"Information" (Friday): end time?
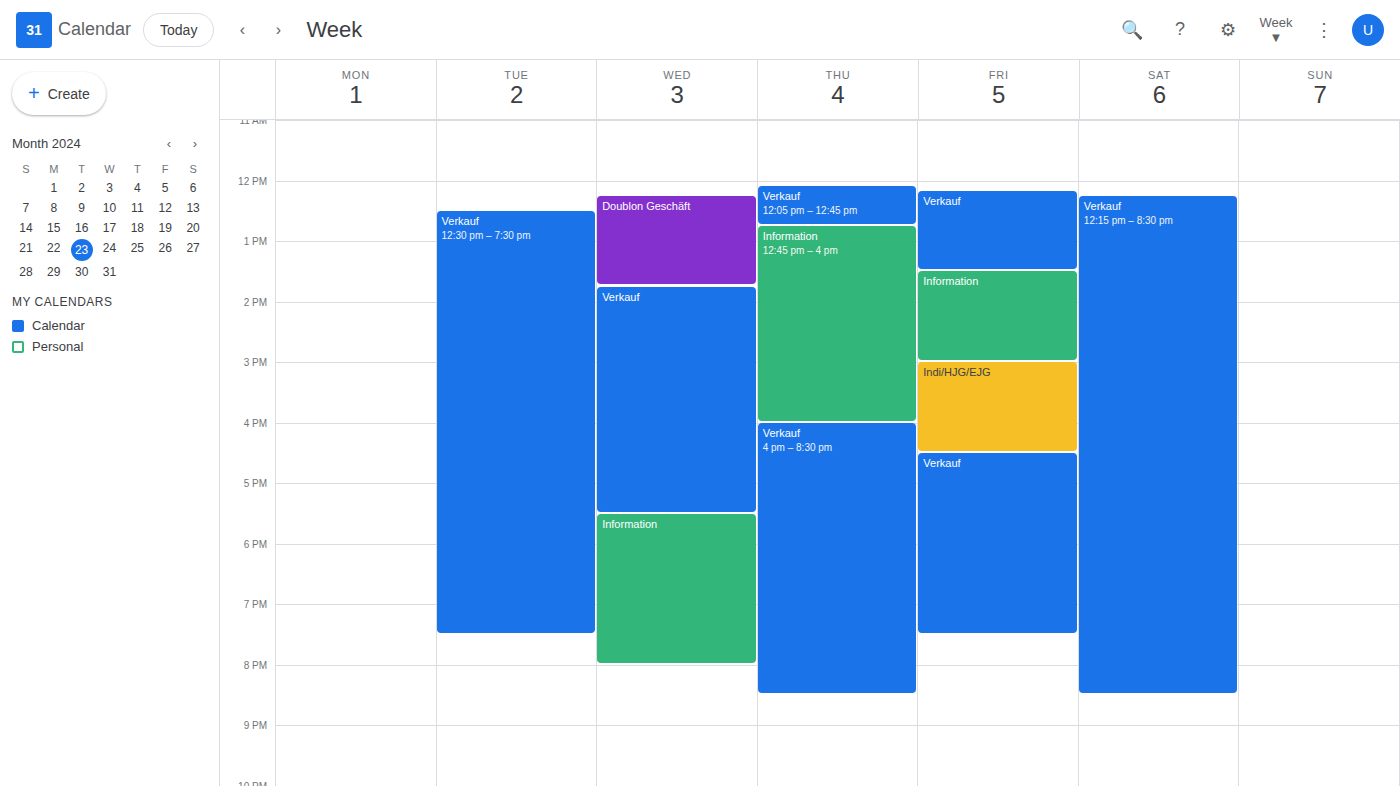
3:00 PM